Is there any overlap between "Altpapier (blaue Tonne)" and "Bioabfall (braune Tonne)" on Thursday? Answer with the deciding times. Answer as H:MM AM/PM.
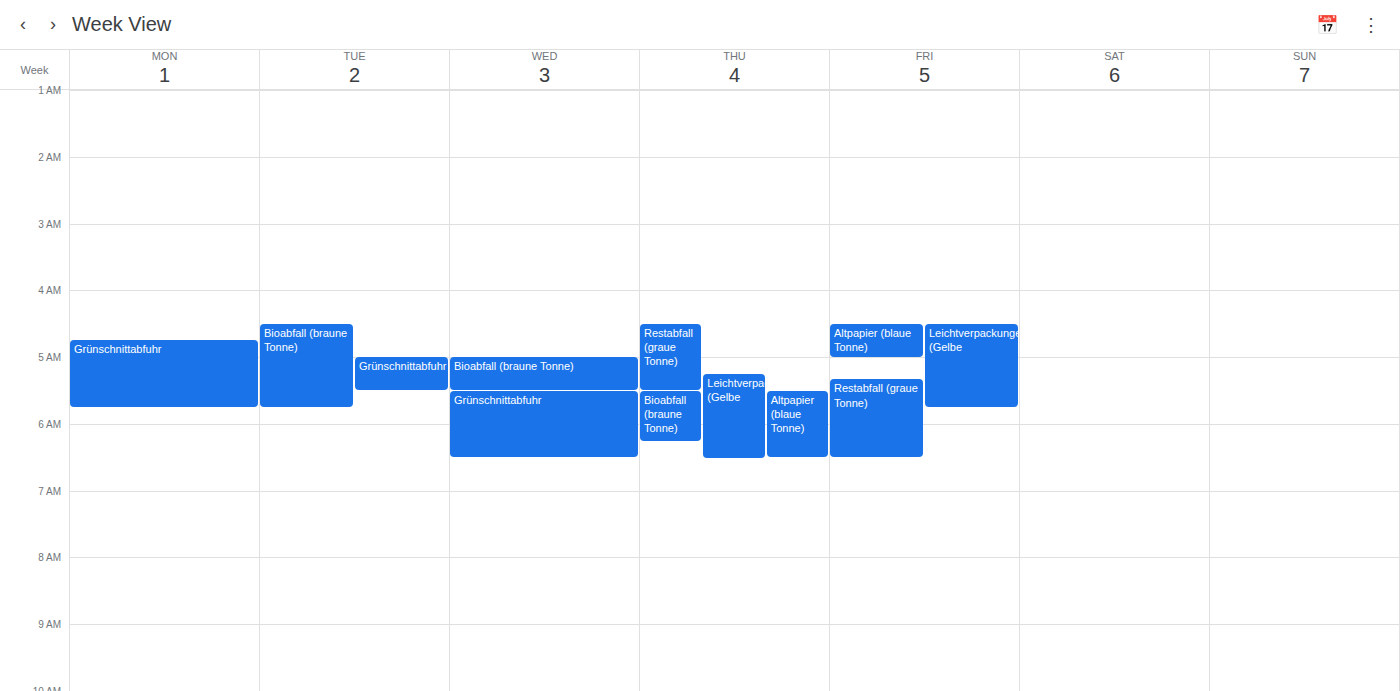
"Altpapier (blaue Tonne)" starts at 5:30 AM, before "Bioabfall (braune Tonne)" ends at 6:15 AM -- they overlap.